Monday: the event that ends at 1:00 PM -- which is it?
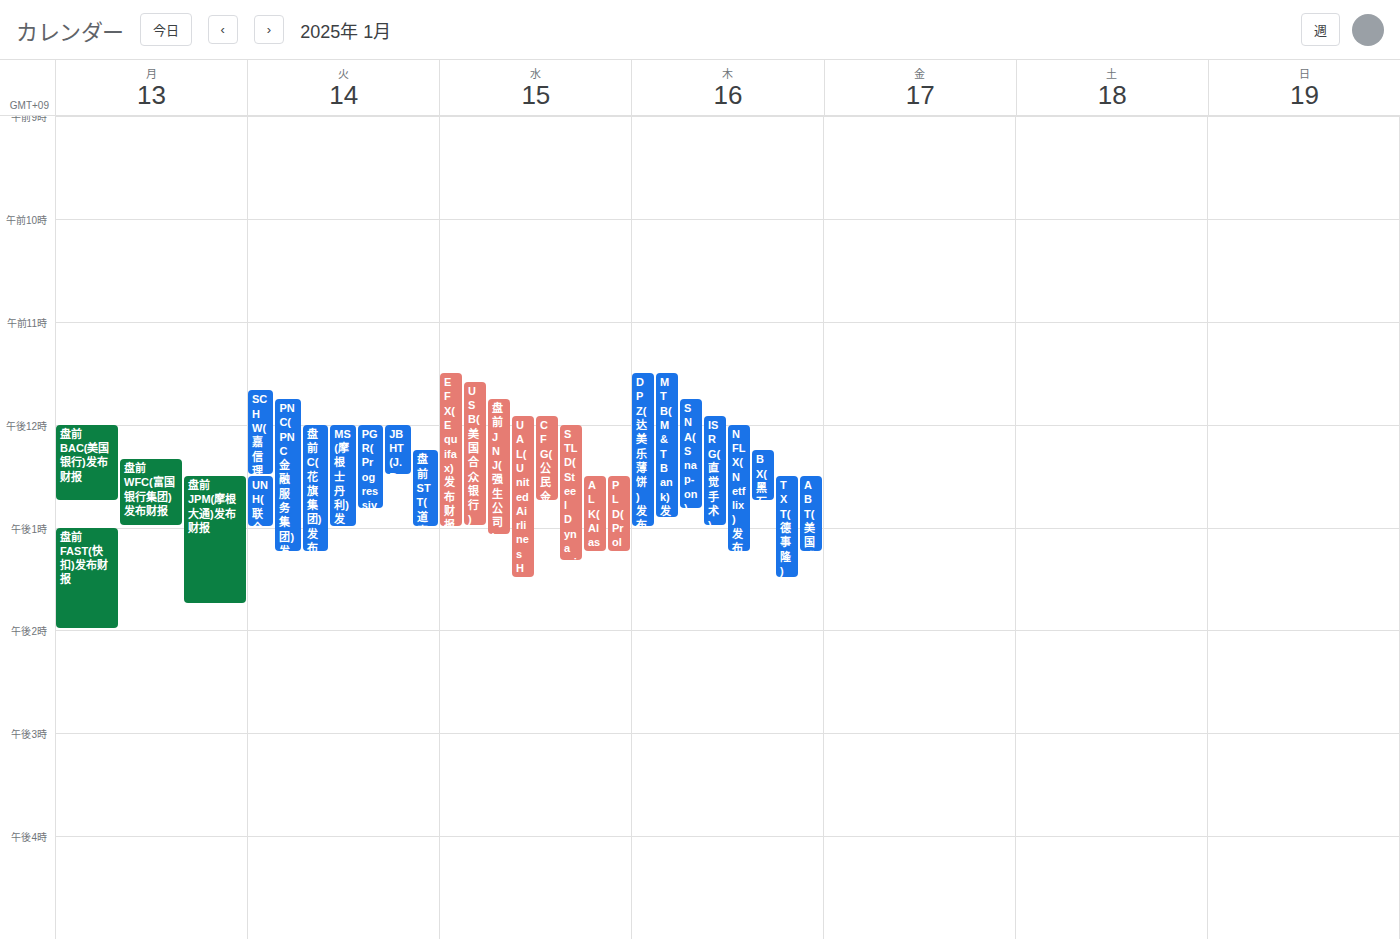
"盘前 WFC(富国银行集团)发布财报"